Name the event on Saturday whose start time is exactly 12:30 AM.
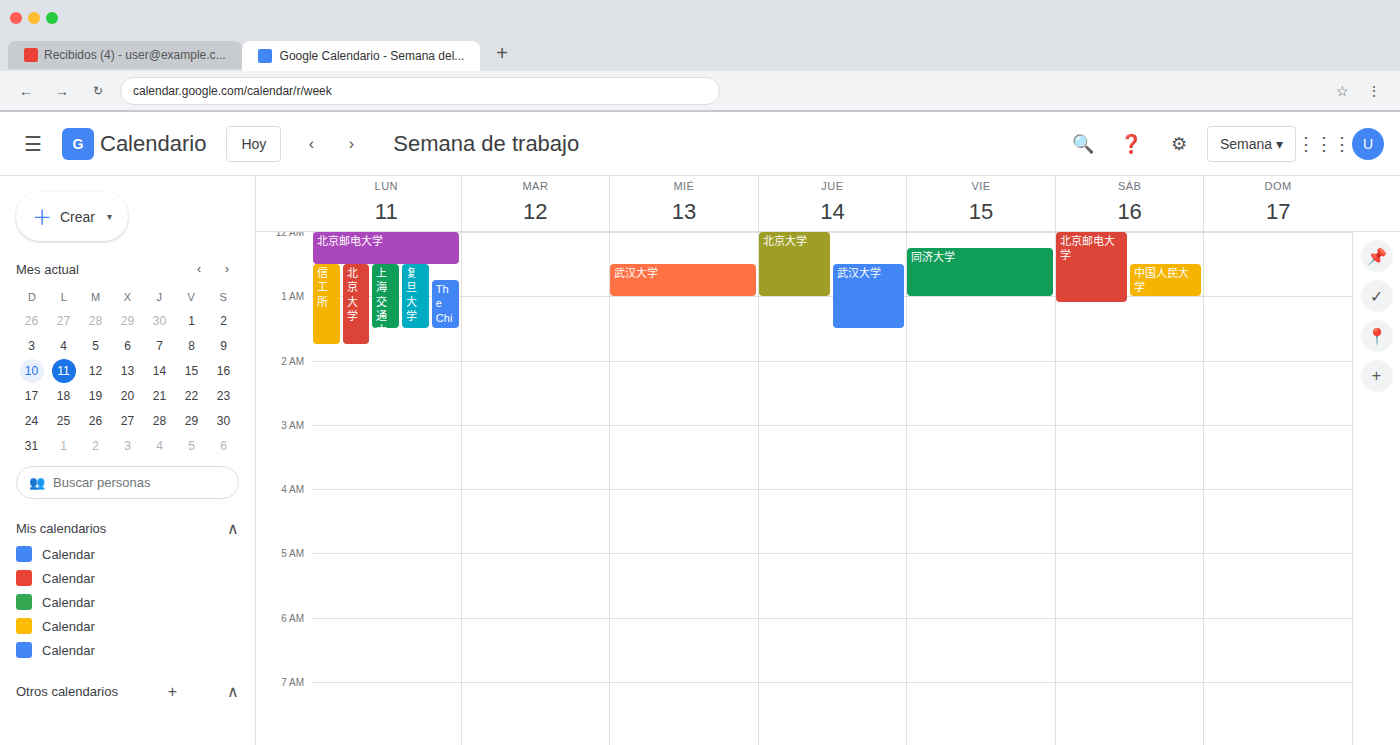
"中国人民大学"